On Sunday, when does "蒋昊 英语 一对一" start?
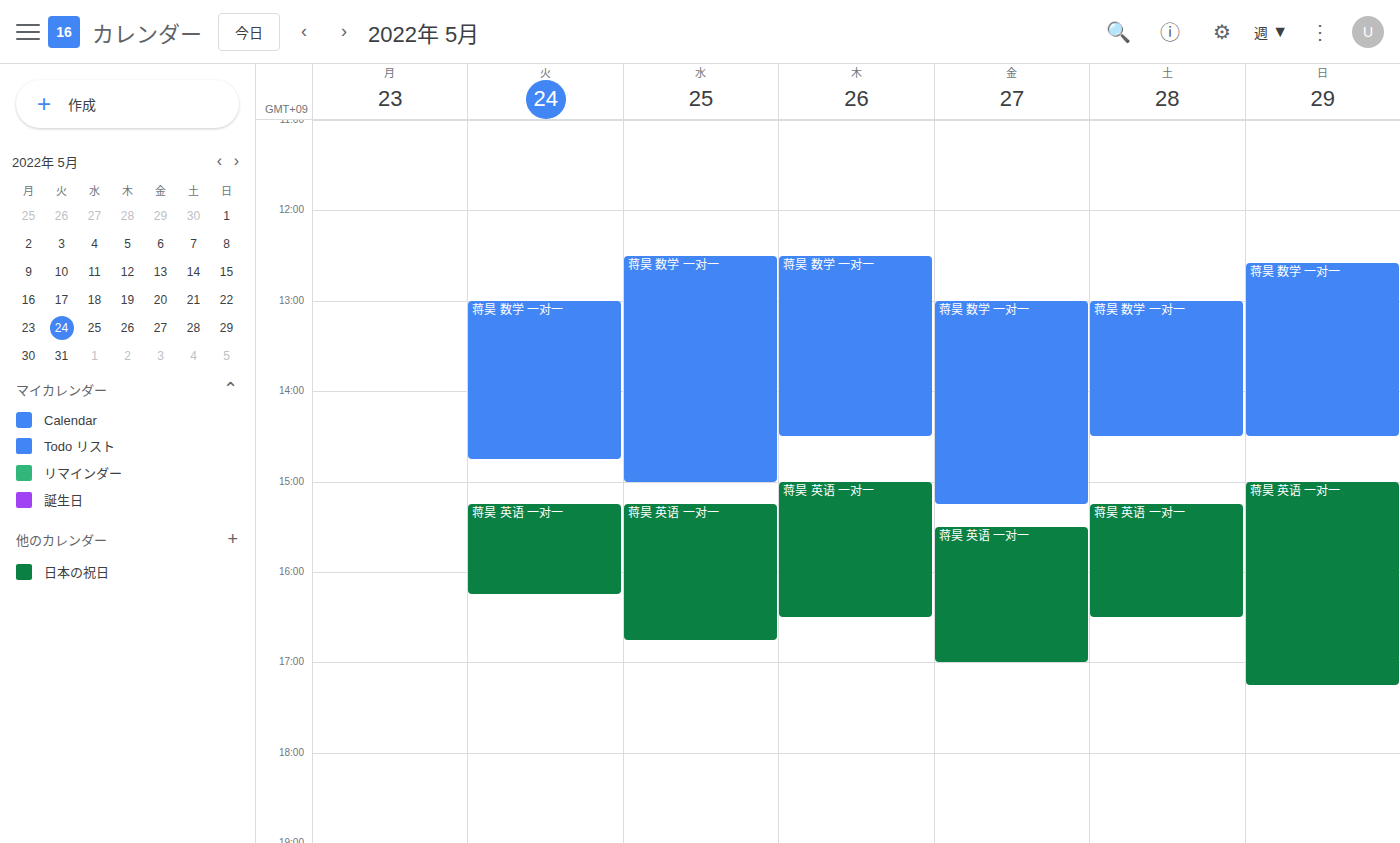
3:00 PM